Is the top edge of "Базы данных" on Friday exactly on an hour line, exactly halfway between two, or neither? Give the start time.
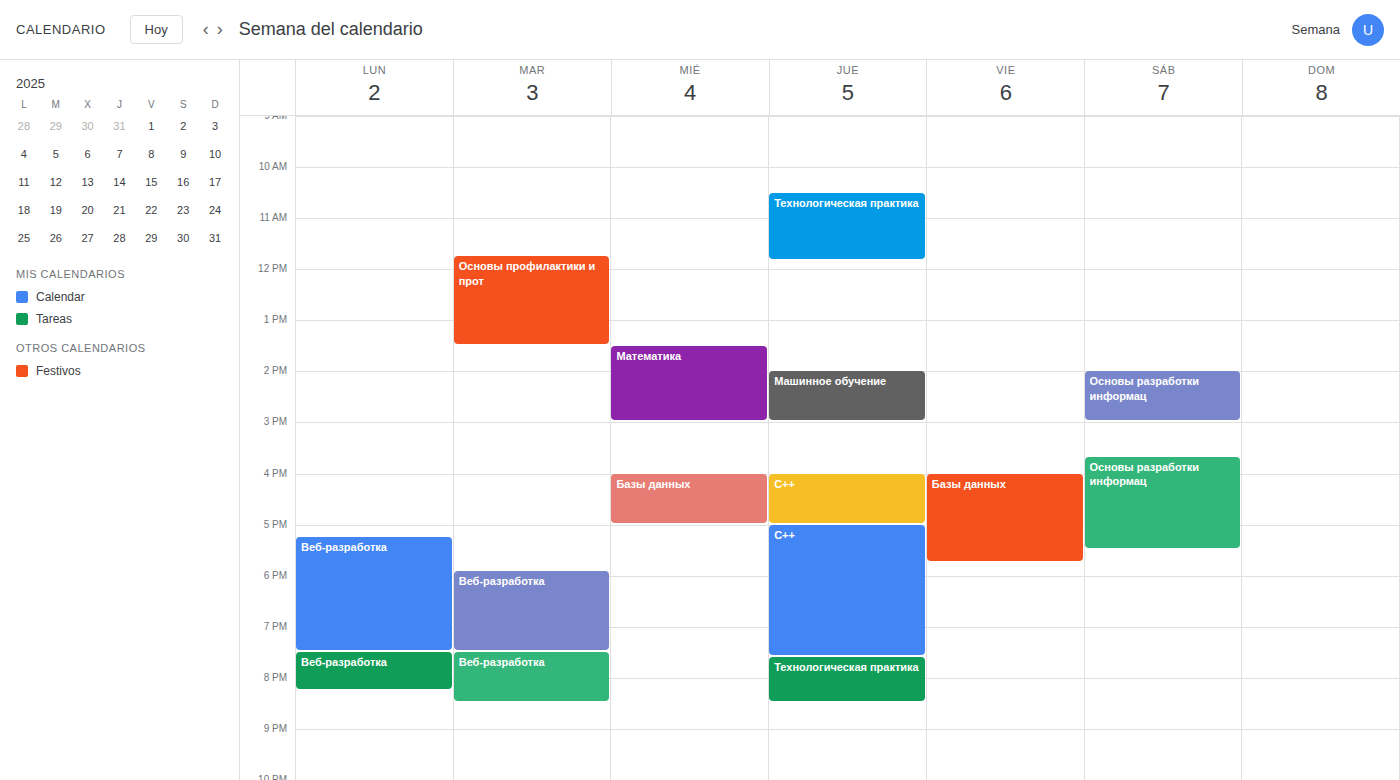
4:00 PM -- exactly on the 4 PM line.